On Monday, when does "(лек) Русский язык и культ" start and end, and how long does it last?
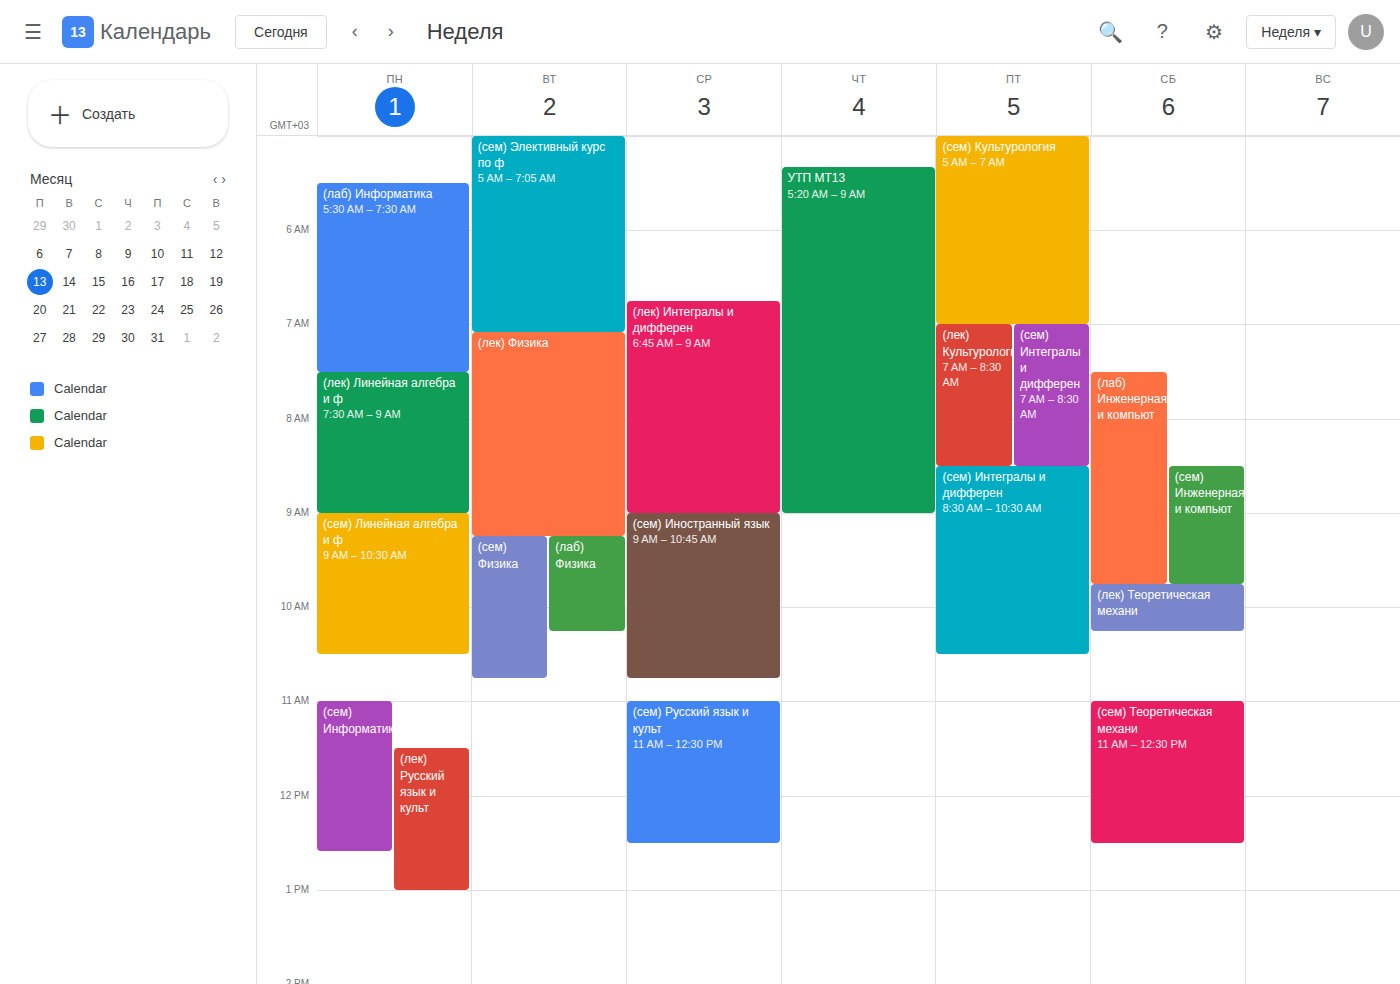
11:30 AM to 1:00 PM, 1 hour 30 minutes